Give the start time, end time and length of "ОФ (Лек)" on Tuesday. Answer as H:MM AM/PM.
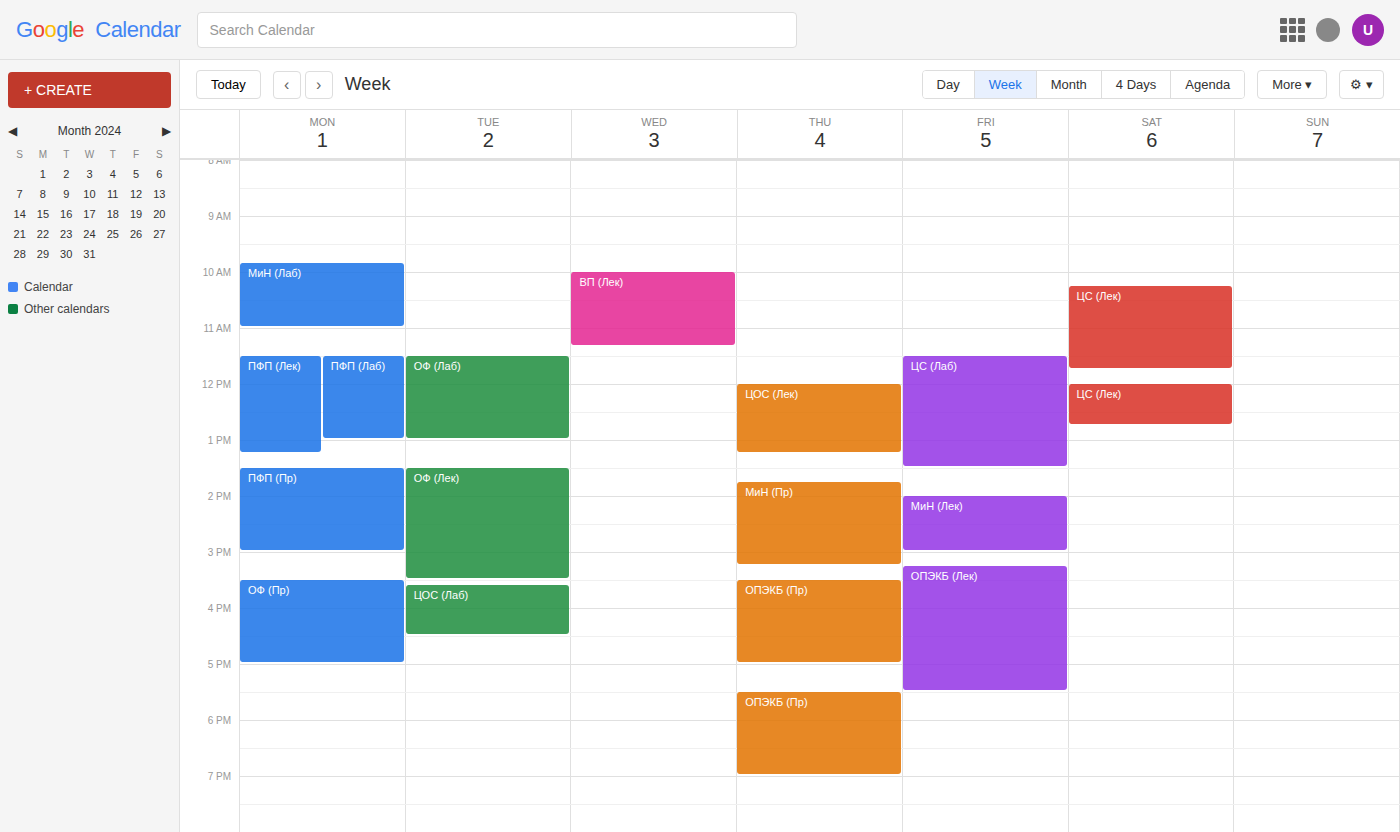
1:30 PM to 3:30 PM, 2 hours